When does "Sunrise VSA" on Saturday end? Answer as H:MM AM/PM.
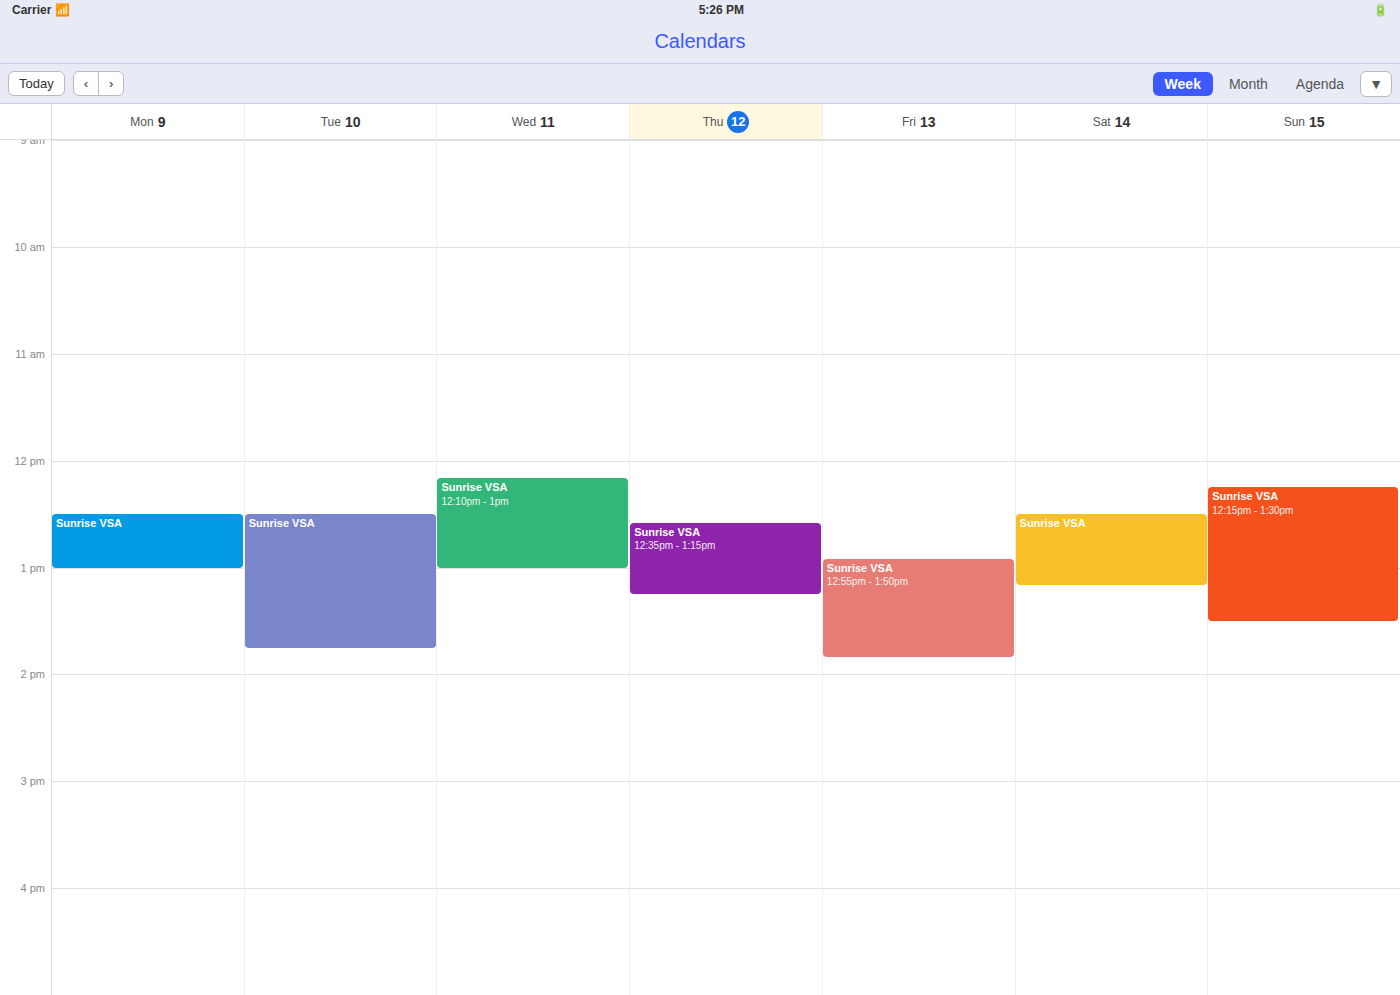
1:10 PM